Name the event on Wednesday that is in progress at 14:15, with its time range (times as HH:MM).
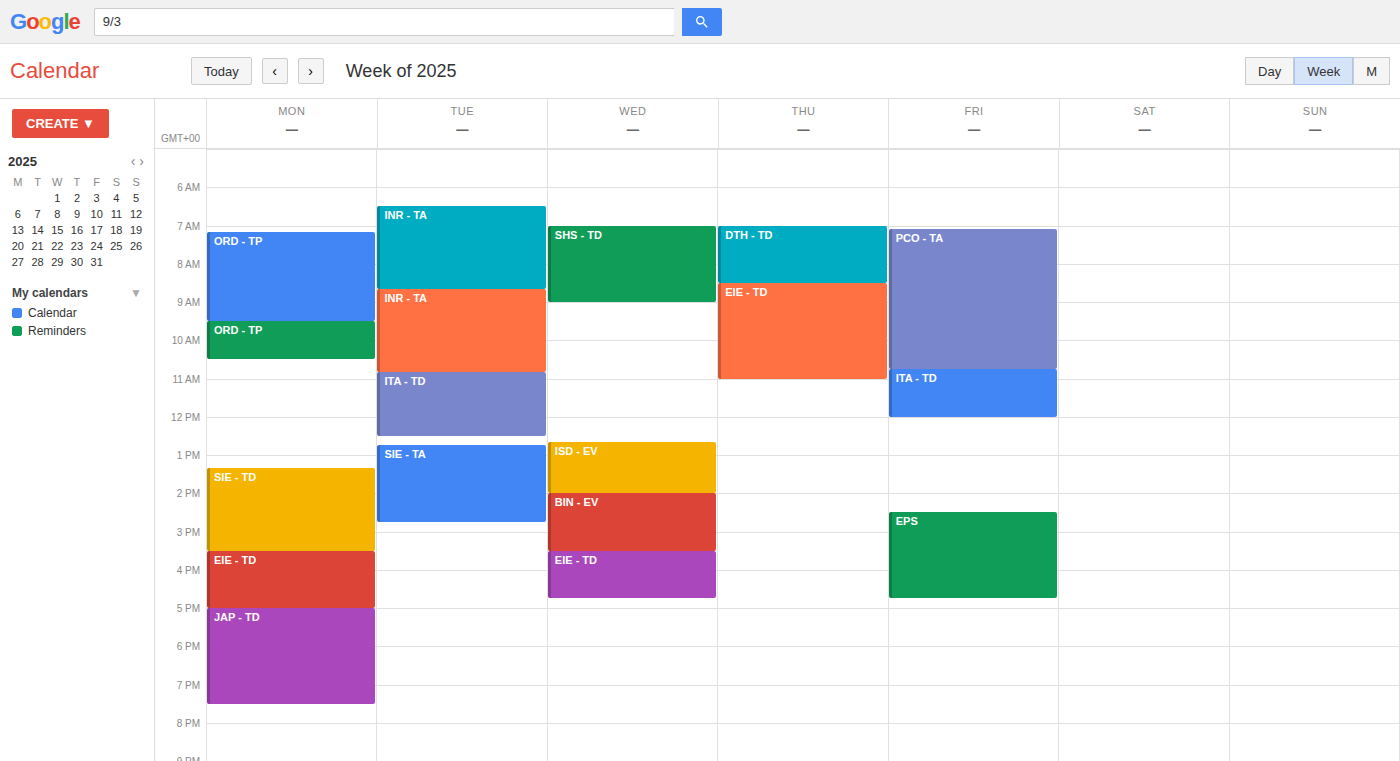
"BIN - EV", 14:00 to 15:30